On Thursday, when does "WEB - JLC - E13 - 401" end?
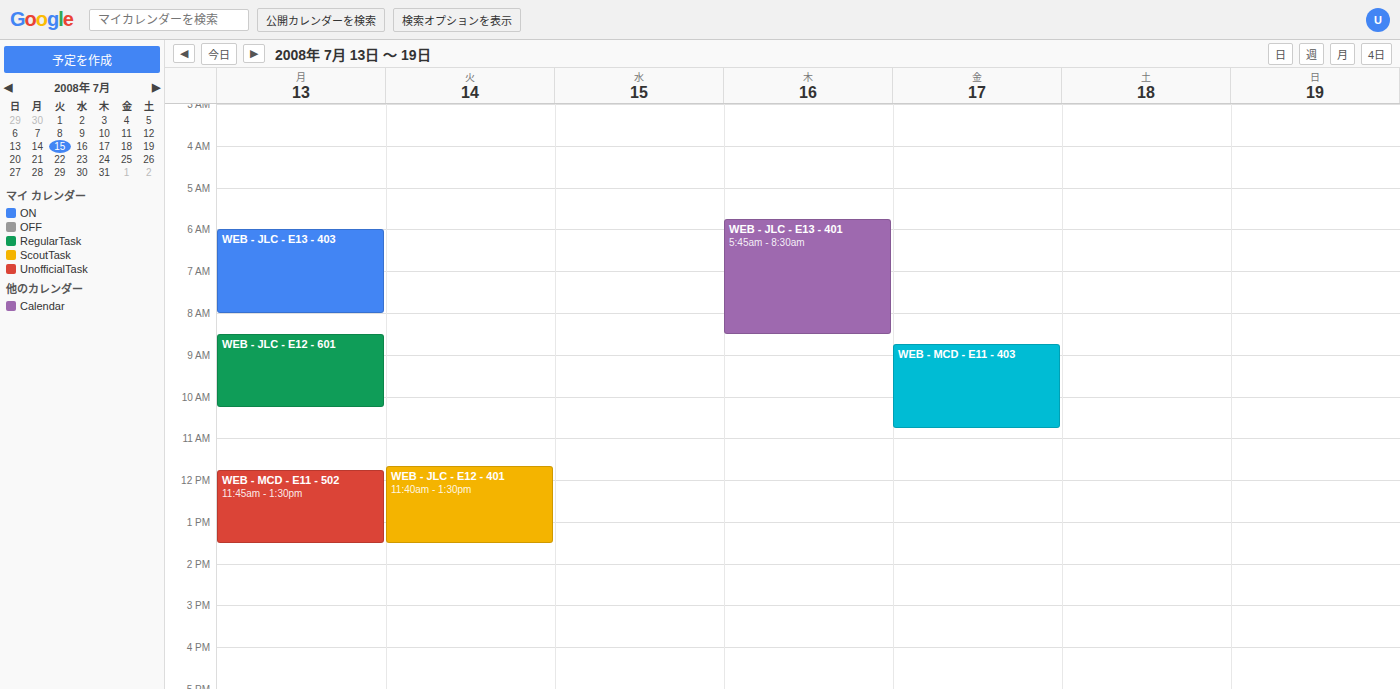
8:30 AM